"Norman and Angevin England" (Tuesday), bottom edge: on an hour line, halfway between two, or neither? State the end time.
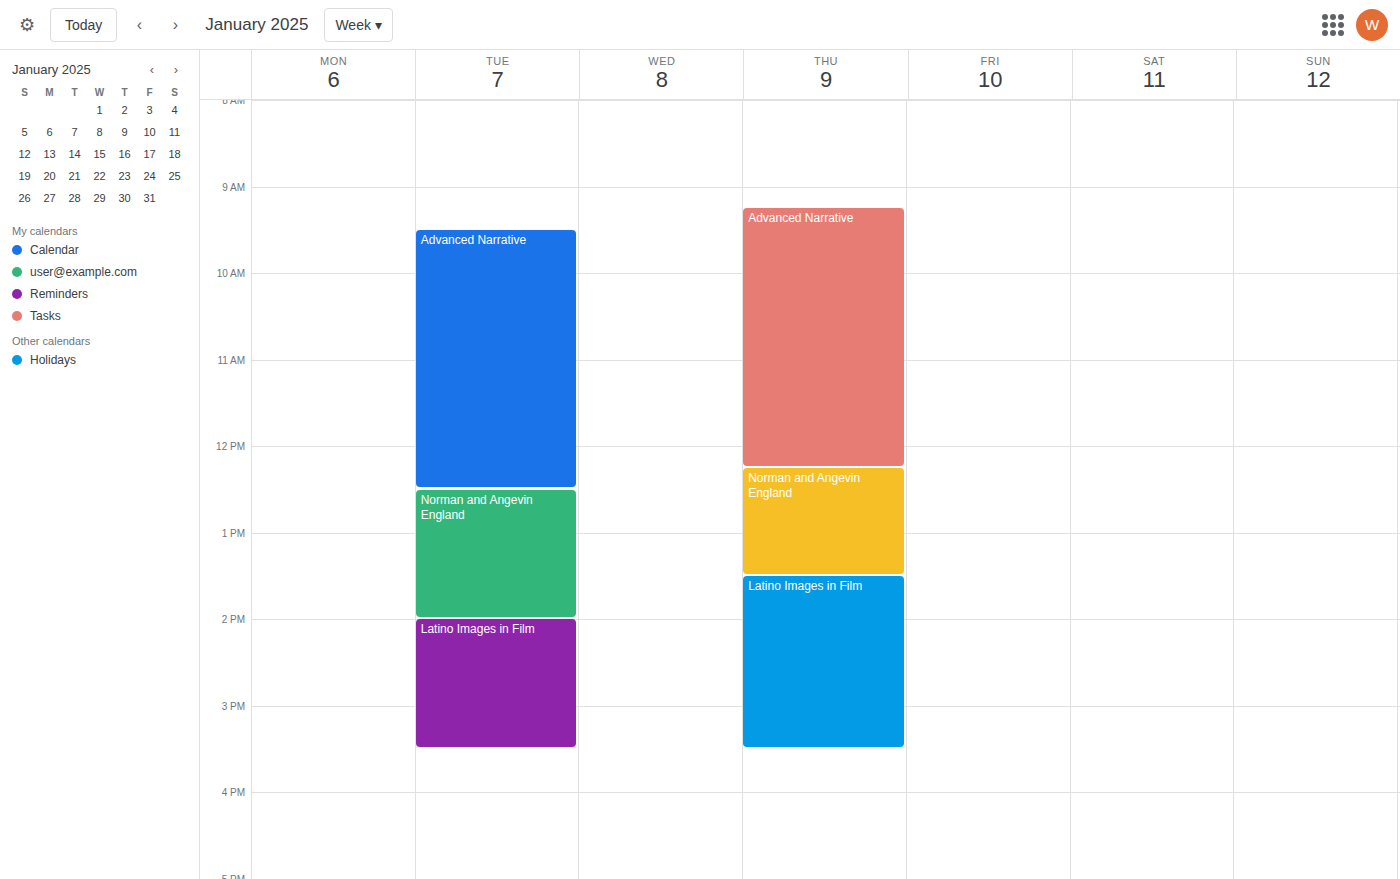
2:00 PM -- exactly on the 2 PM line.